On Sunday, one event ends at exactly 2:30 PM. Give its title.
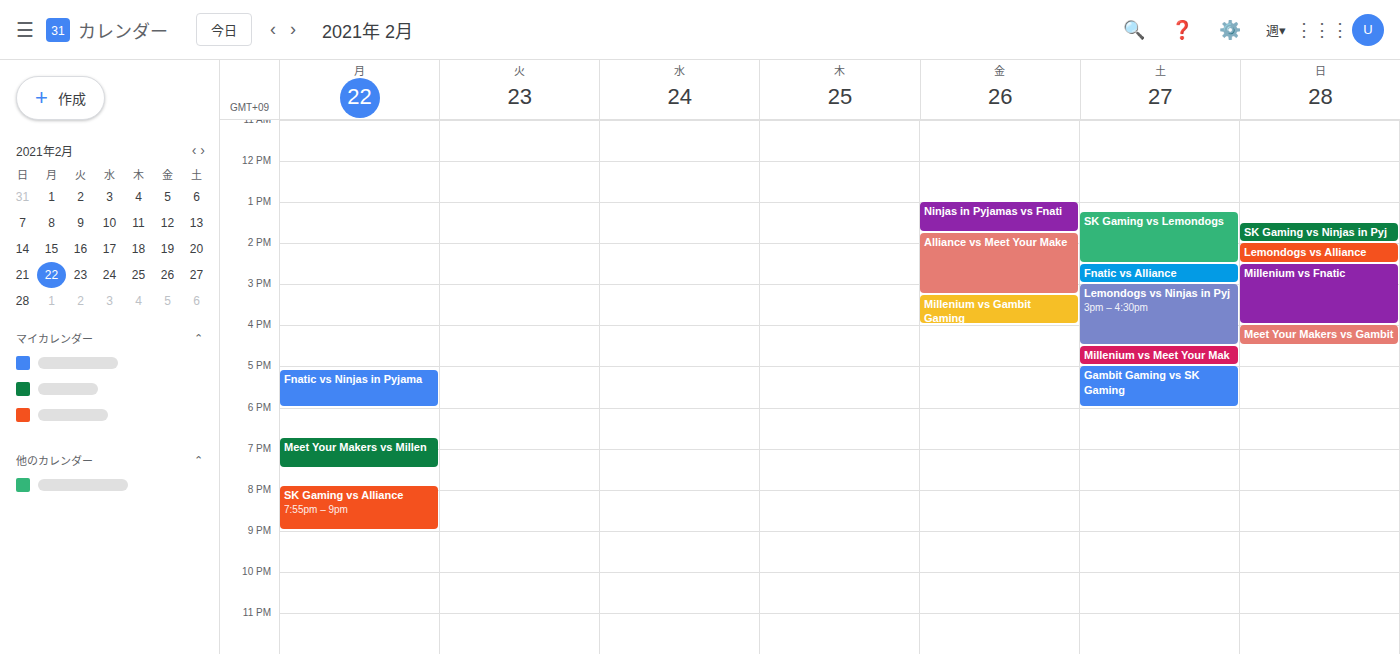
"Lemondogs vs Alliance"